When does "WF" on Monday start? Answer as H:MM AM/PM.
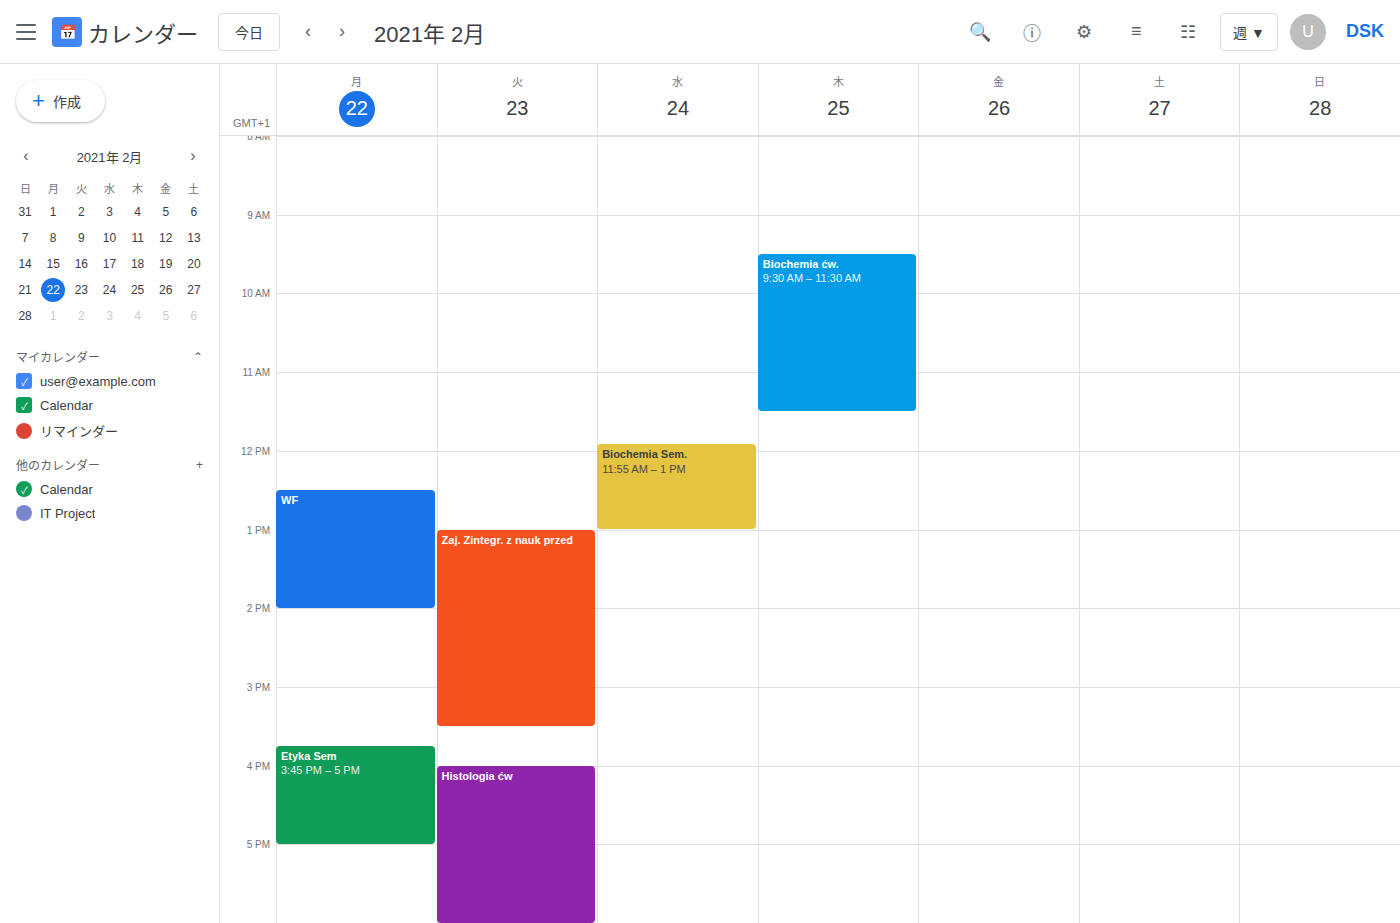
12:30 PM